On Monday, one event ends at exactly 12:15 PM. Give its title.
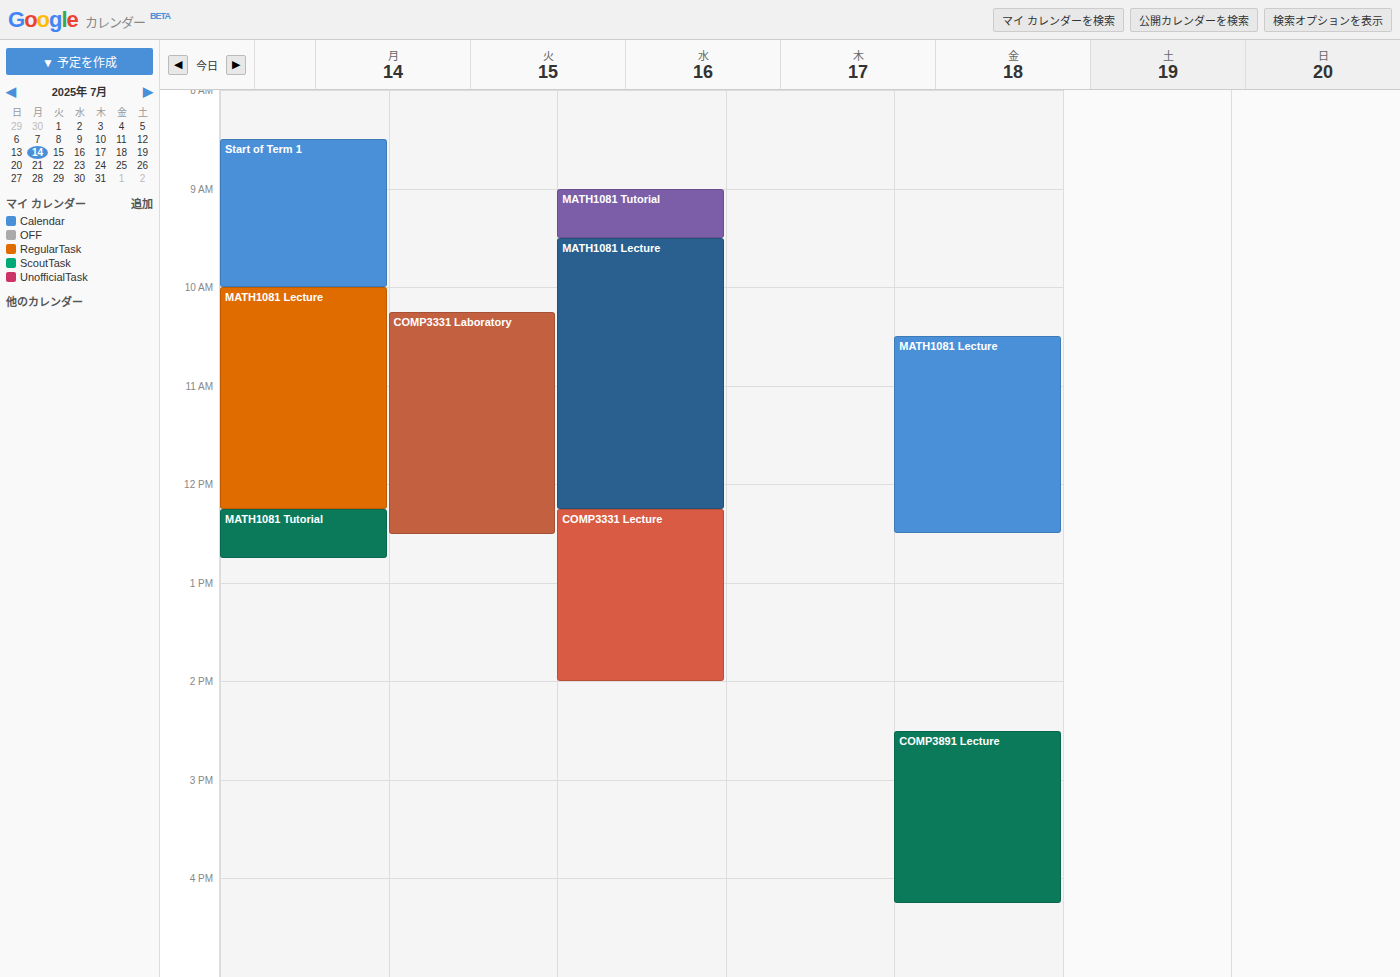
"MATH1081 Lecture"